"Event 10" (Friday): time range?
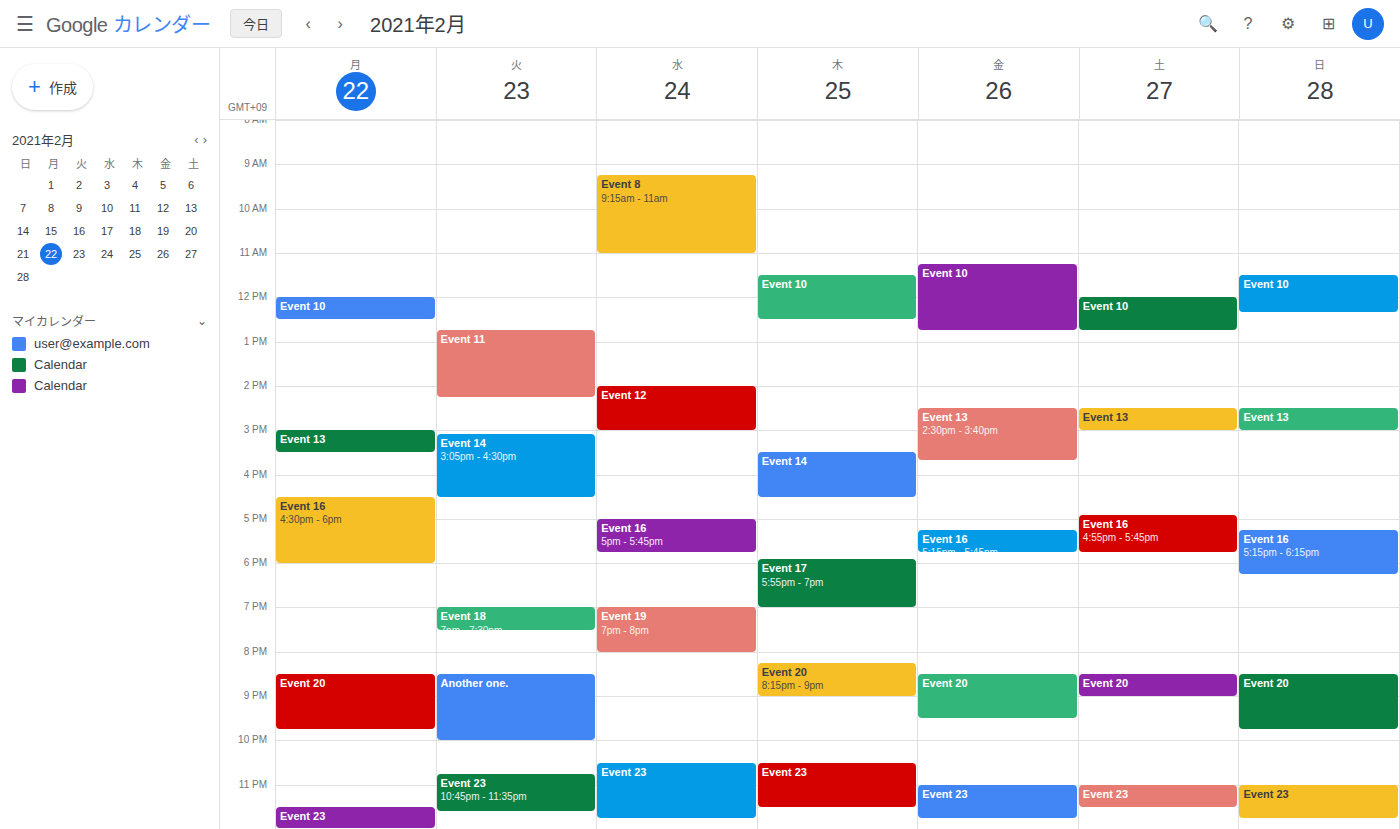
11:15 to 12:45